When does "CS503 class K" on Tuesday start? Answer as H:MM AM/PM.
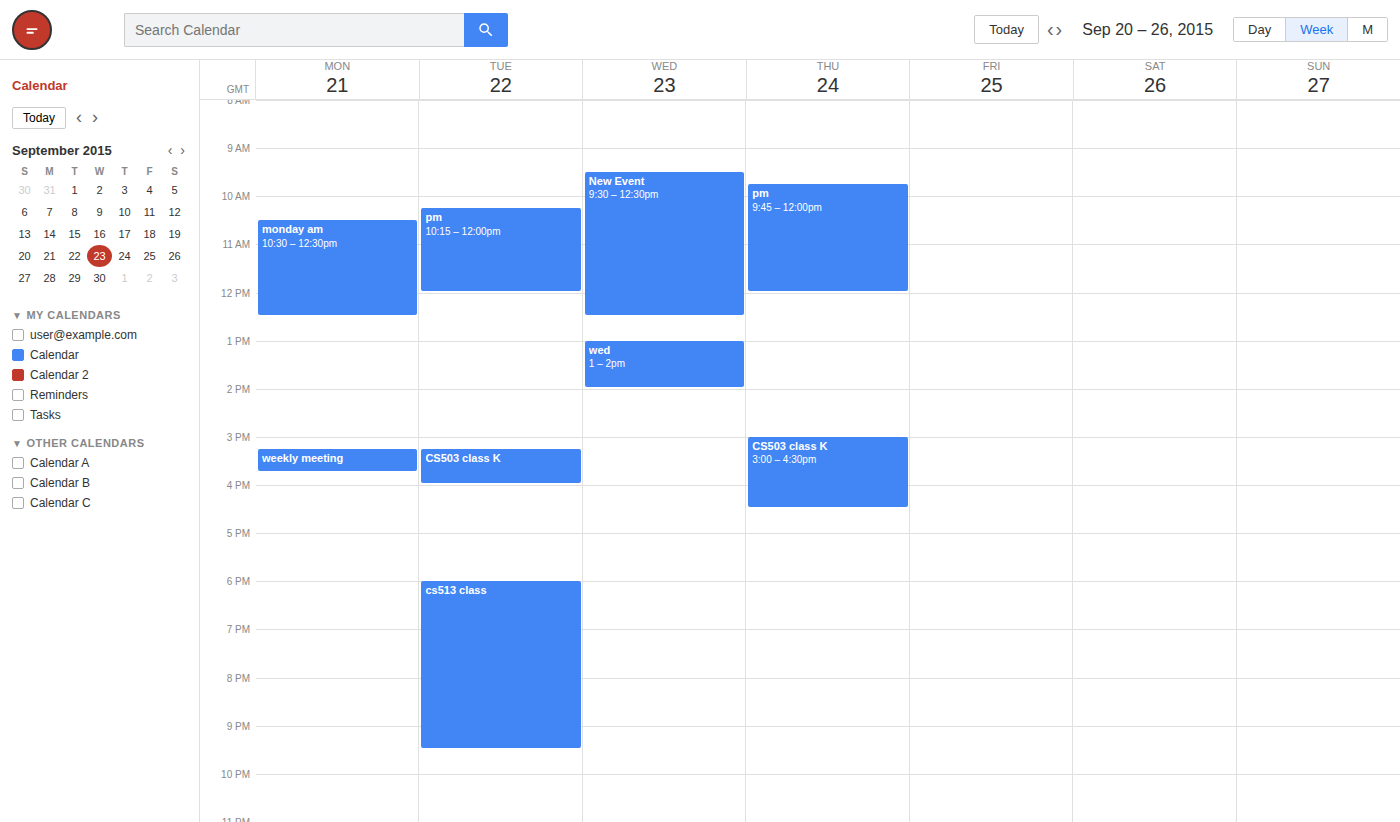
3:15 PM